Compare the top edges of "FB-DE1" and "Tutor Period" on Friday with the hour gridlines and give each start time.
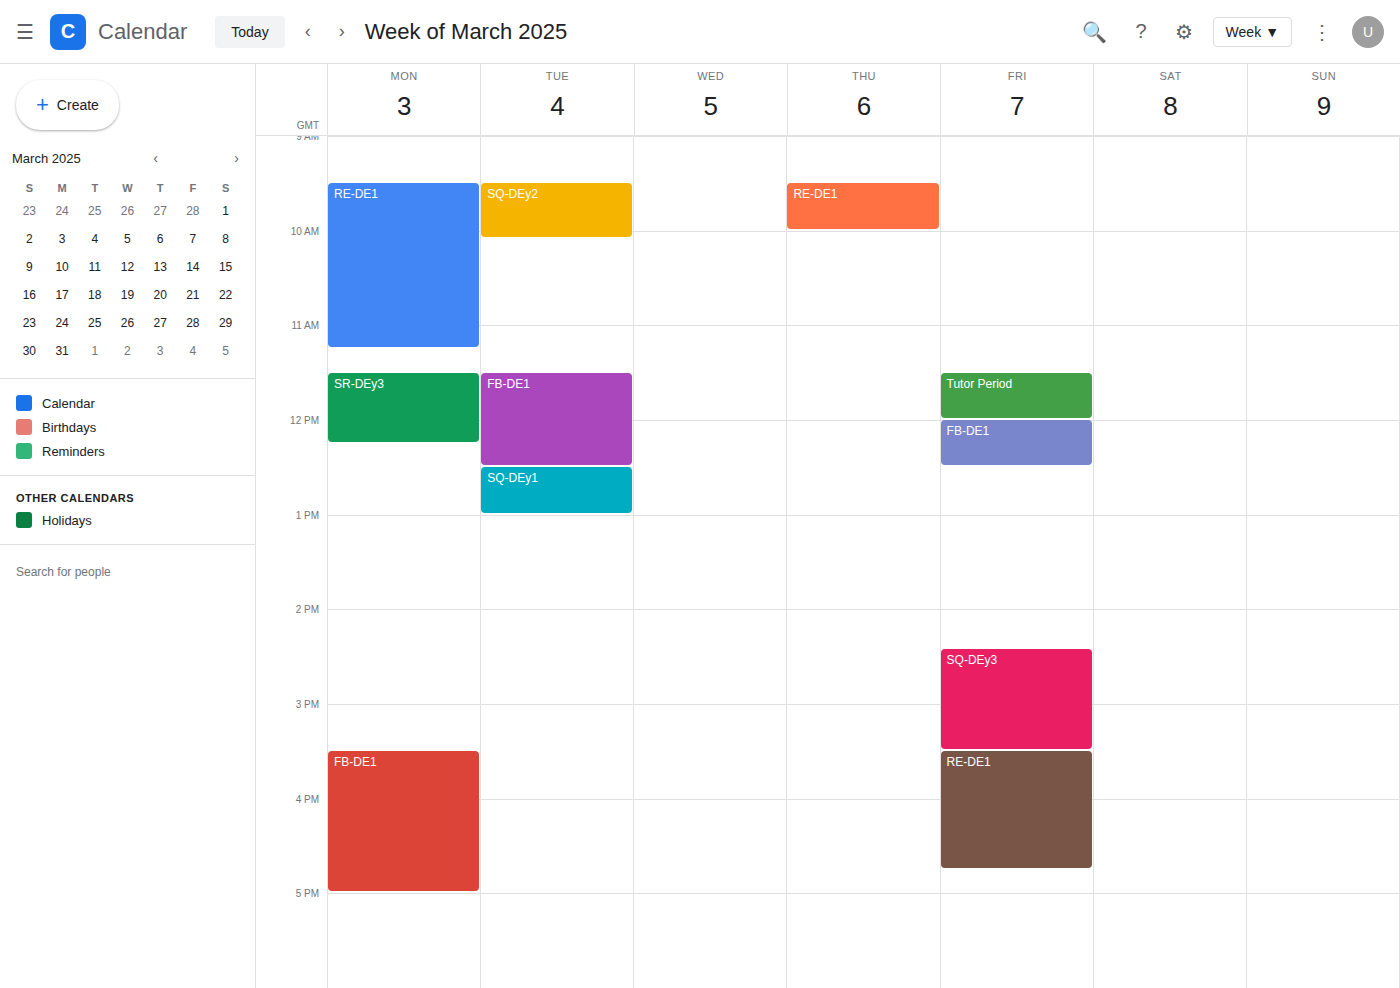
"FB-DE1": 12:00 PM, exactly on the 12 PM line. "Tutor Period": 11:30 AM, halfway between the 11 AM and 12 PM lines.